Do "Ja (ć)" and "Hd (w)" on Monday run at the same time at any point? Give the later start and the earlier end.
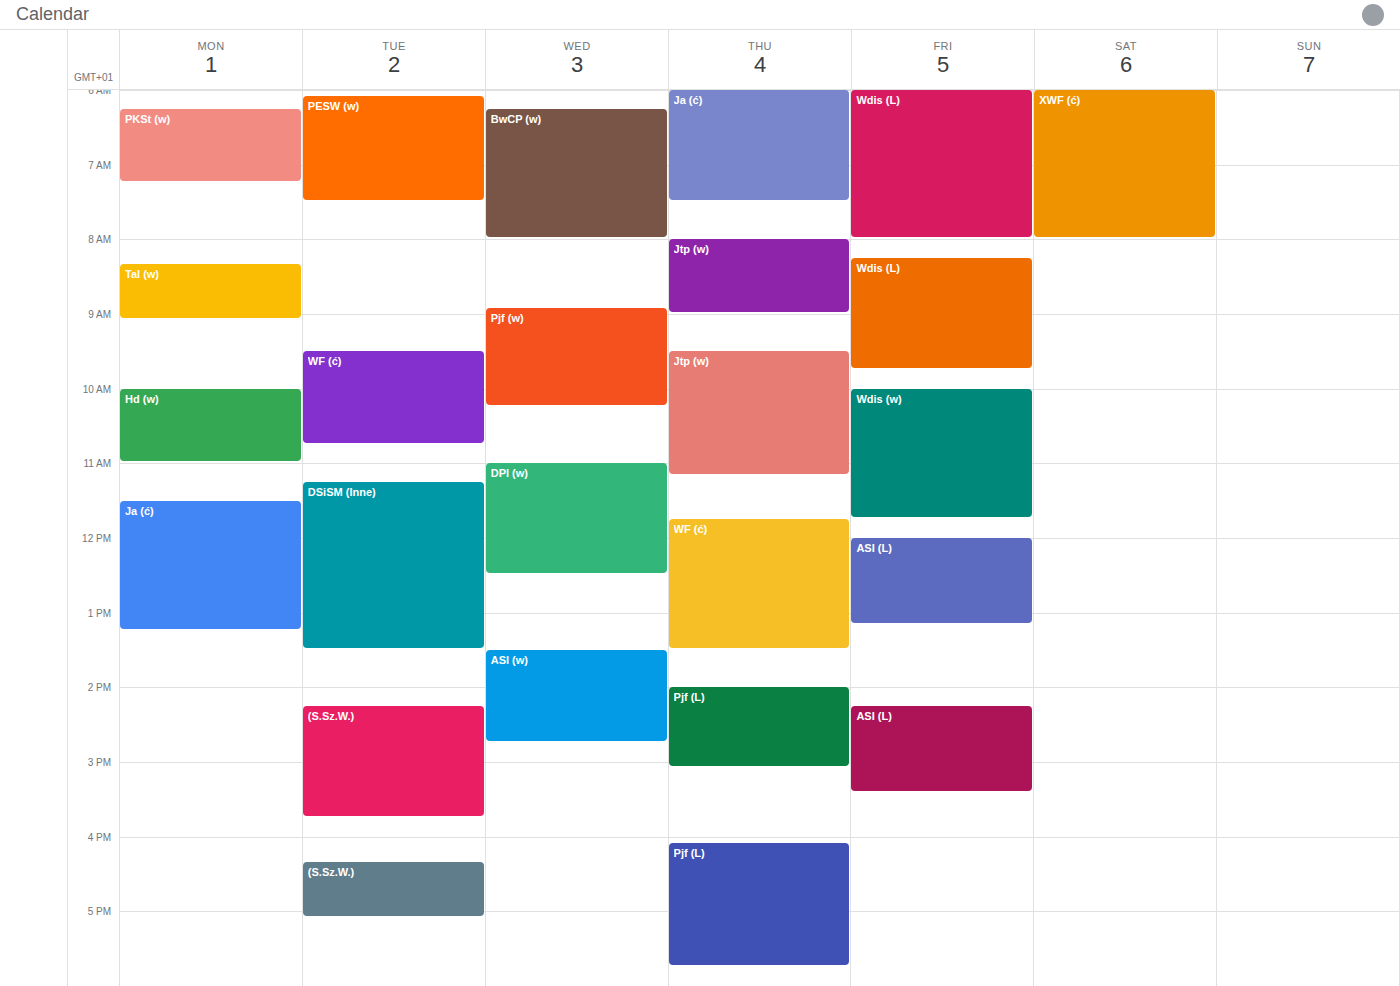
"Hd (w)" ends at 11:00 AM and "Ja (ć)" starts at 11:30 AM -- no overlap.